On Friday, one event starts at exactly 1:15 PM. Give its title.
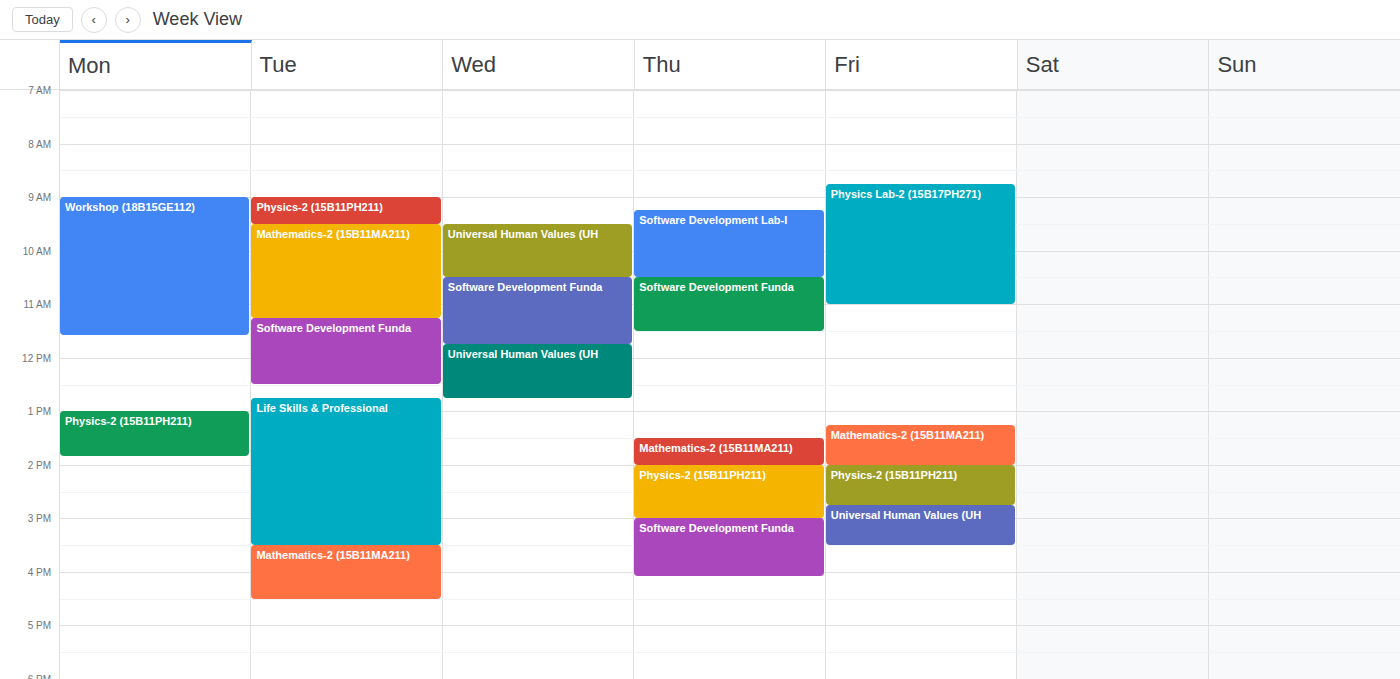
"Mathematics-2 (15B11MA211)"